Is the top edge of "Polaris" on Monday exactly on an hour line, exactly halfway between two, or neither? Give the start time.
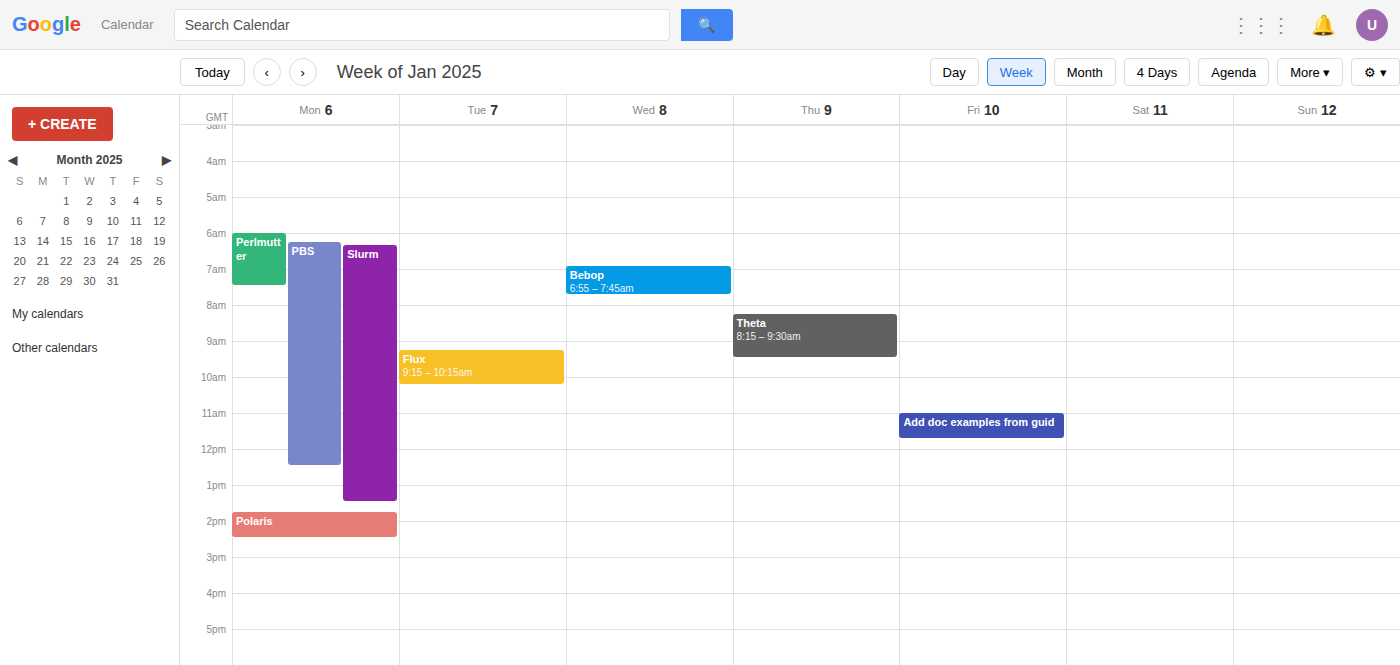
1:45 PM -- neither: three quarters of the way from the 1 PM line to the 2 PM line.